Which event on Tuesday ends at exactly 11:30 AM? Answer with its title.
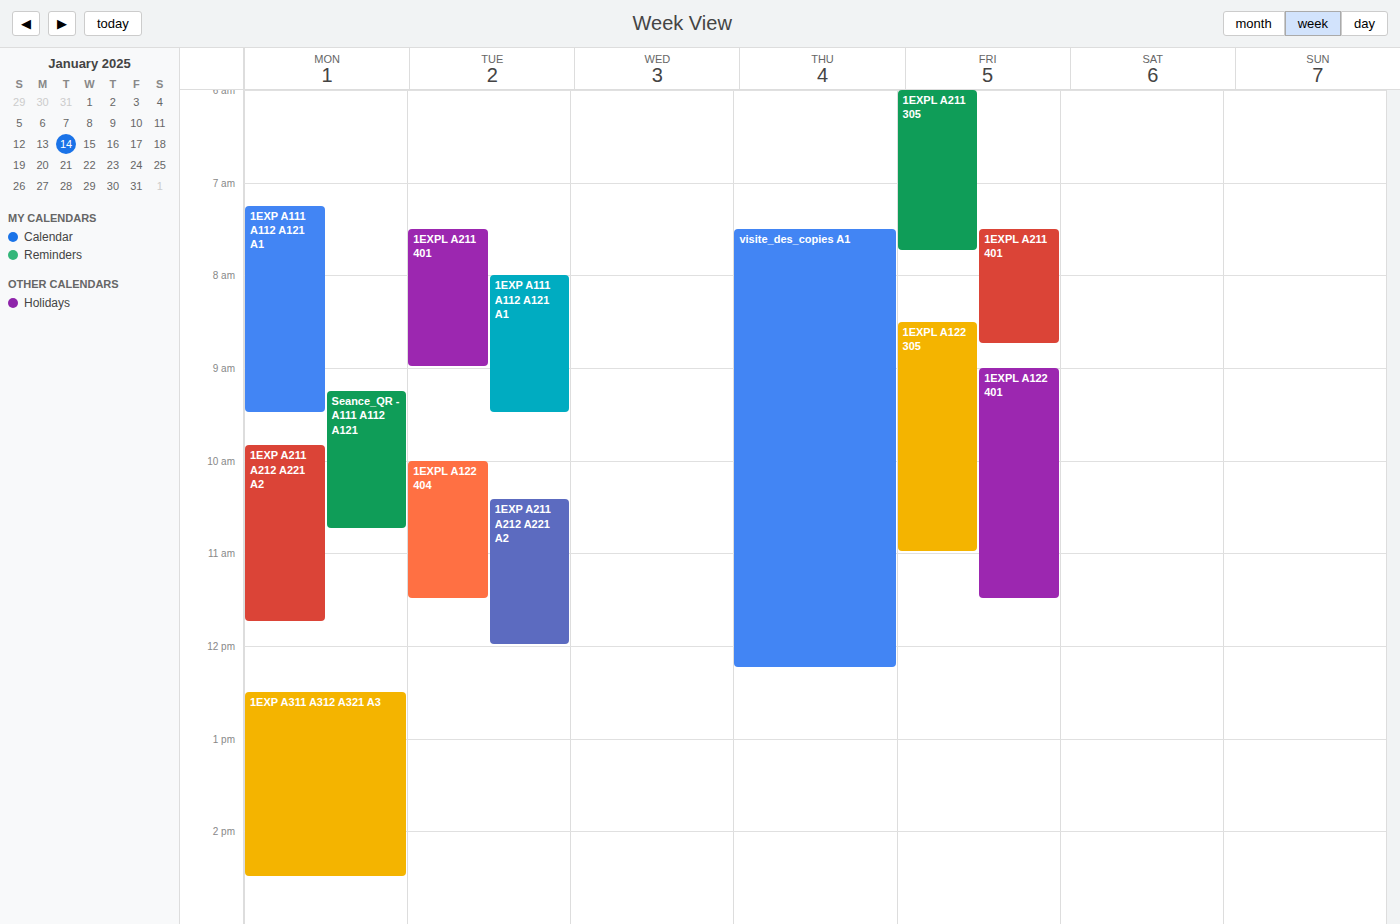
"1EXPL A122 404"